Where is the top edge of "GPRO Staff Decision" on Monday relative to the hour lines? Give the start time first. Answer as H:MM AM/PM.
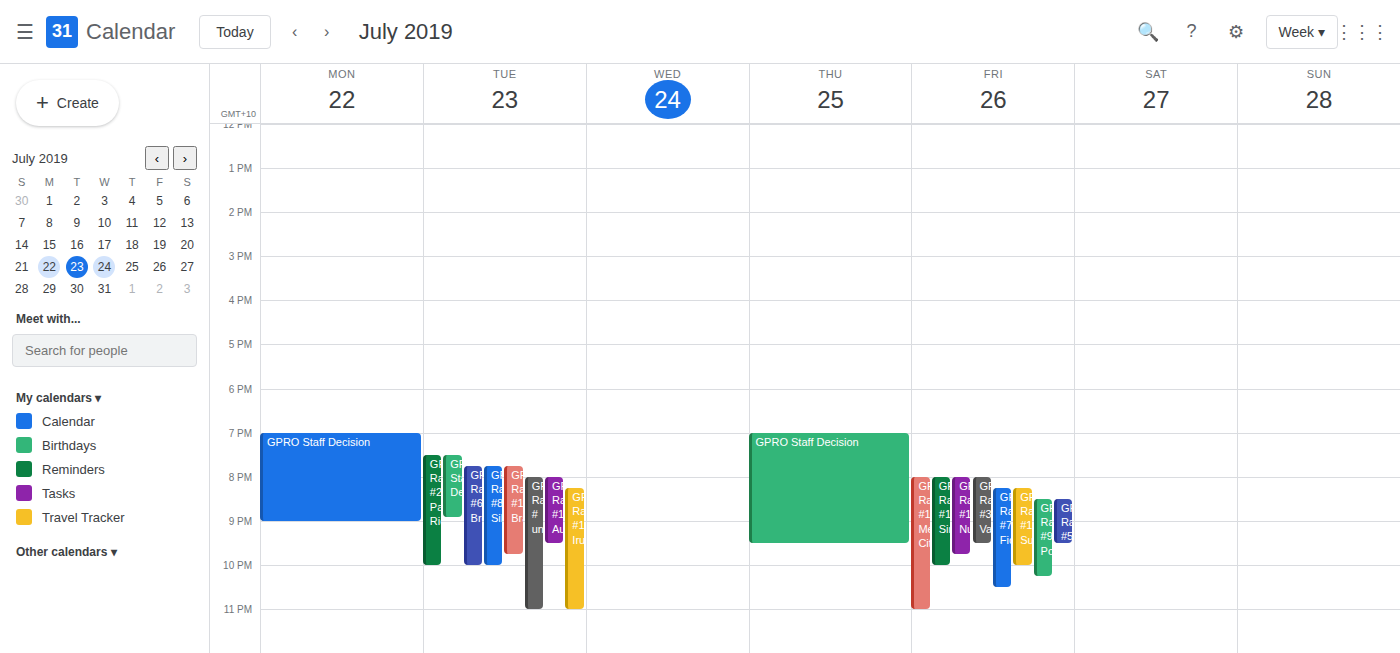
7:00 PM -- exactly on the 7 PM line.